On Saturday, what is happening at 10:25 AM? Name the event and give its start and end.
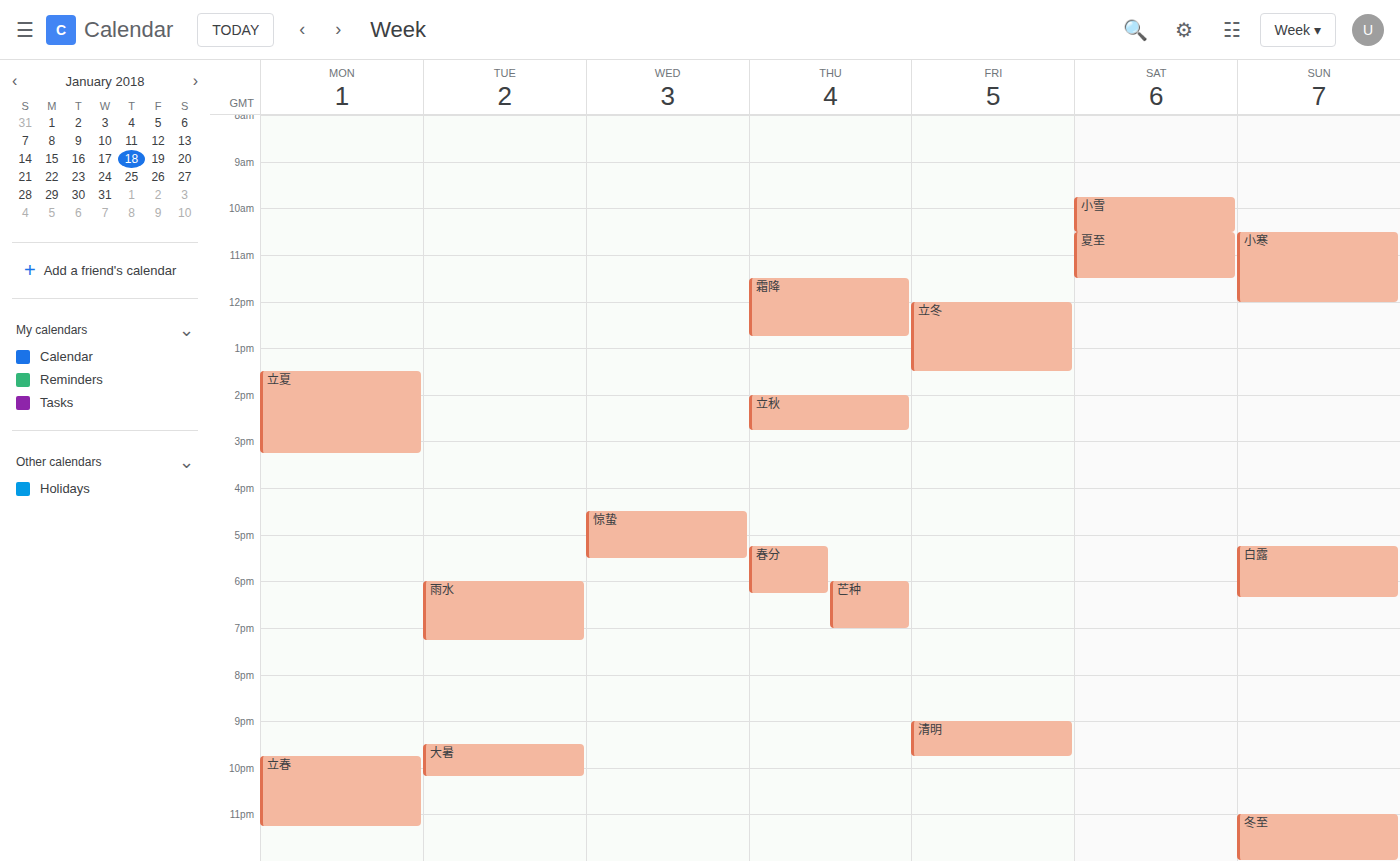
"小雪", 9:45 AM to 10:30 AM